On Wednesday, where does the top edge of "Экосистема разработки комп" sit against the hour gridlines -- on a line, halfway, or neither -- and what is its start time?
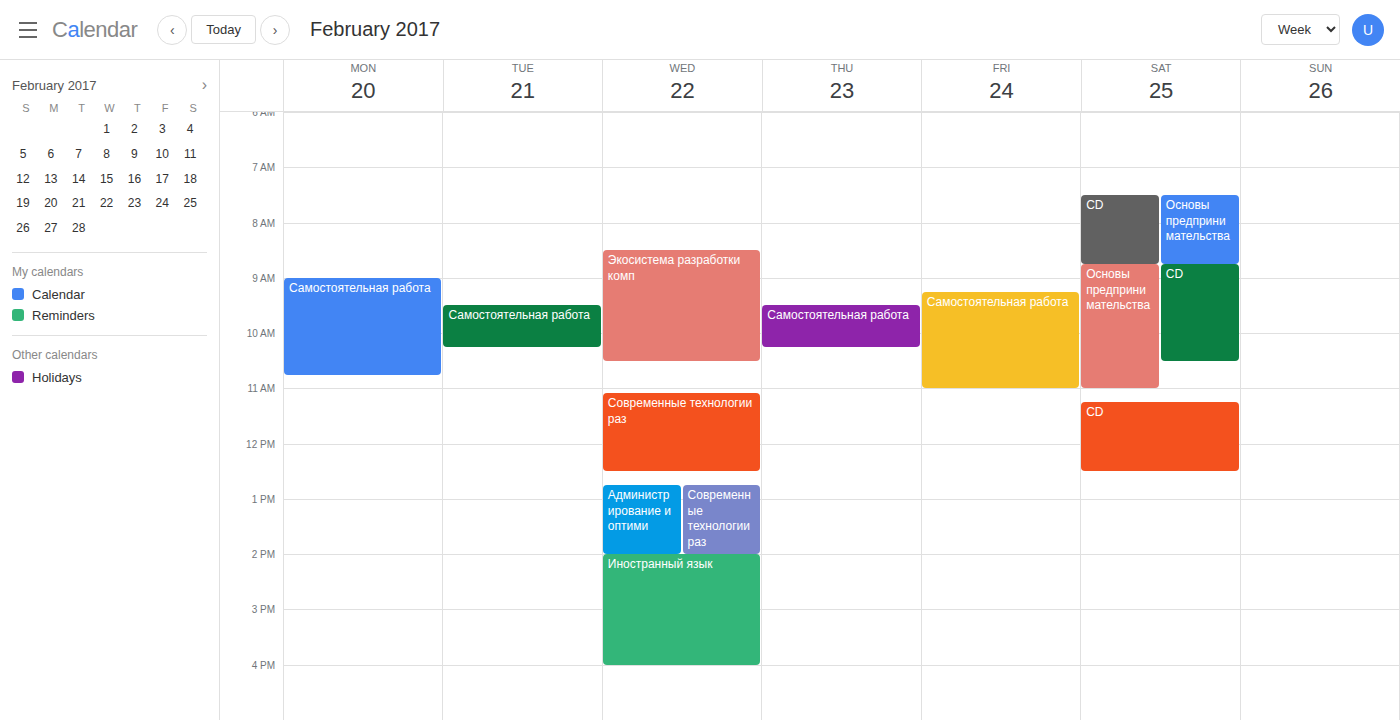
8:30 AM -- halfway between the 8 AM and 9 AM lines.